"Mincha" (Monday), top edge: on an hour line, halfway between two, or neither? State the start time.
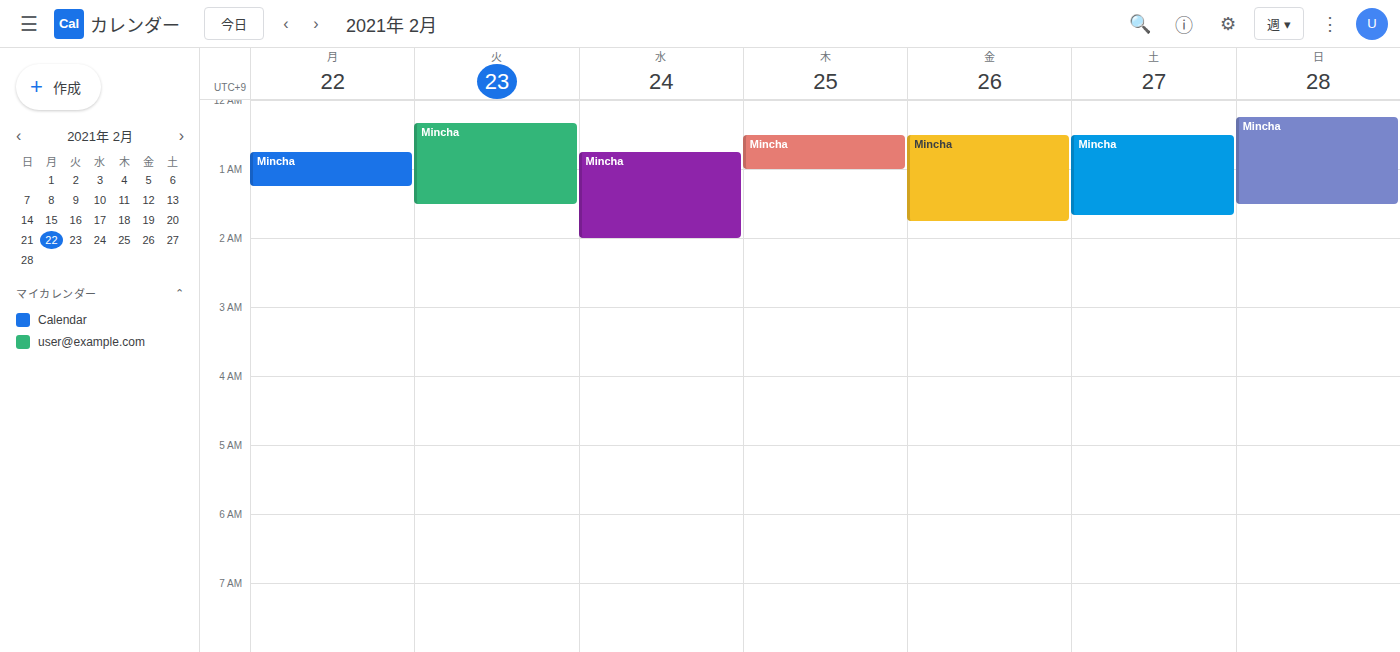
12:45 AM -- neither: three quarters of the way from the 12 AM line to the 1 AM line.